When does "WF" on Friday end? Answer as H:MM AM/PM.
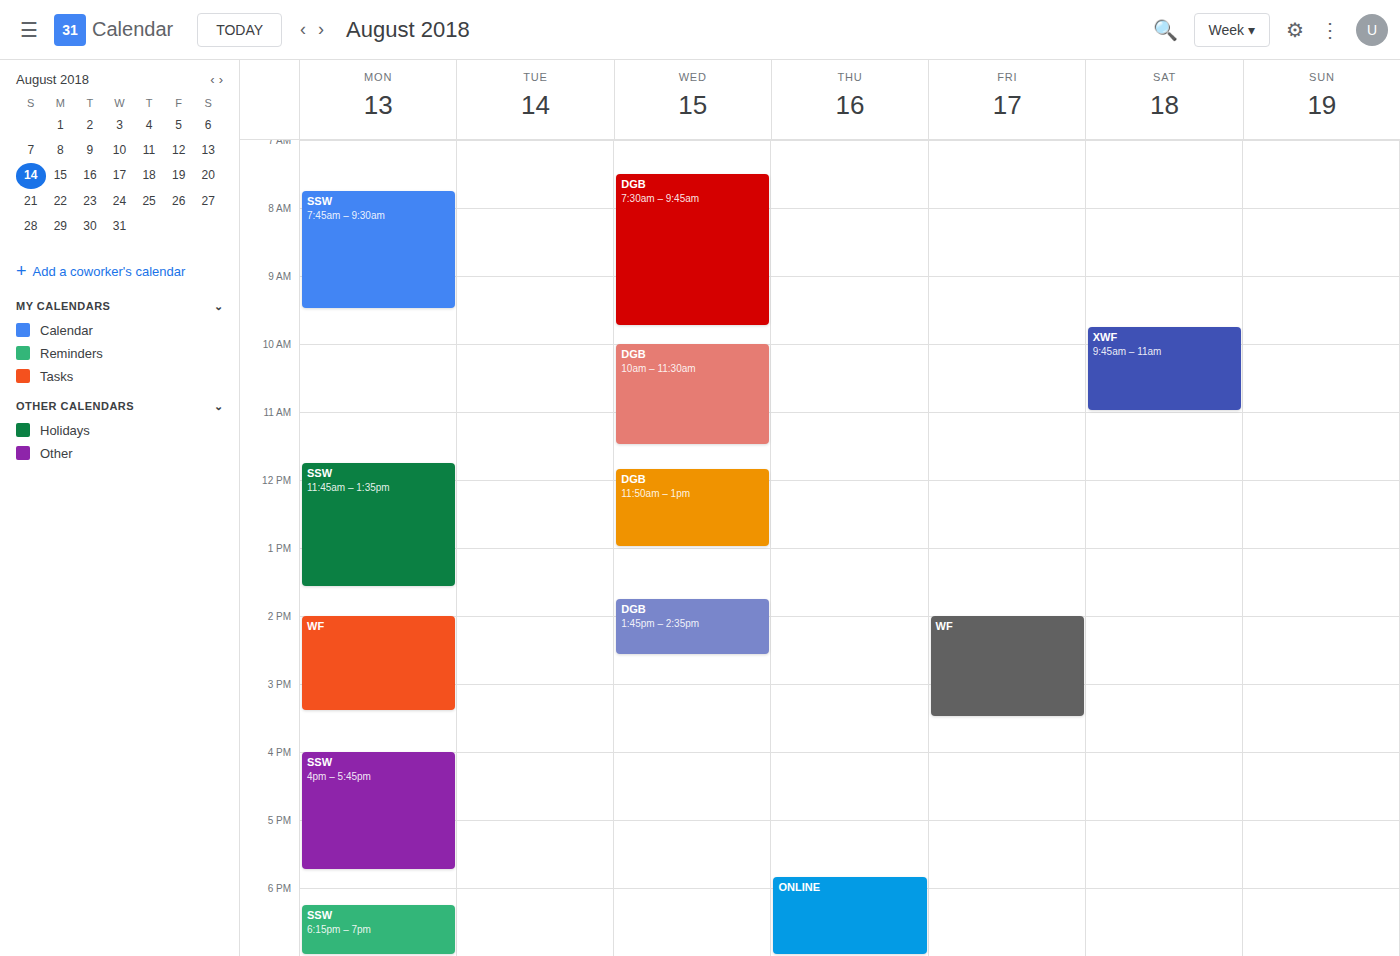
3:30 PM